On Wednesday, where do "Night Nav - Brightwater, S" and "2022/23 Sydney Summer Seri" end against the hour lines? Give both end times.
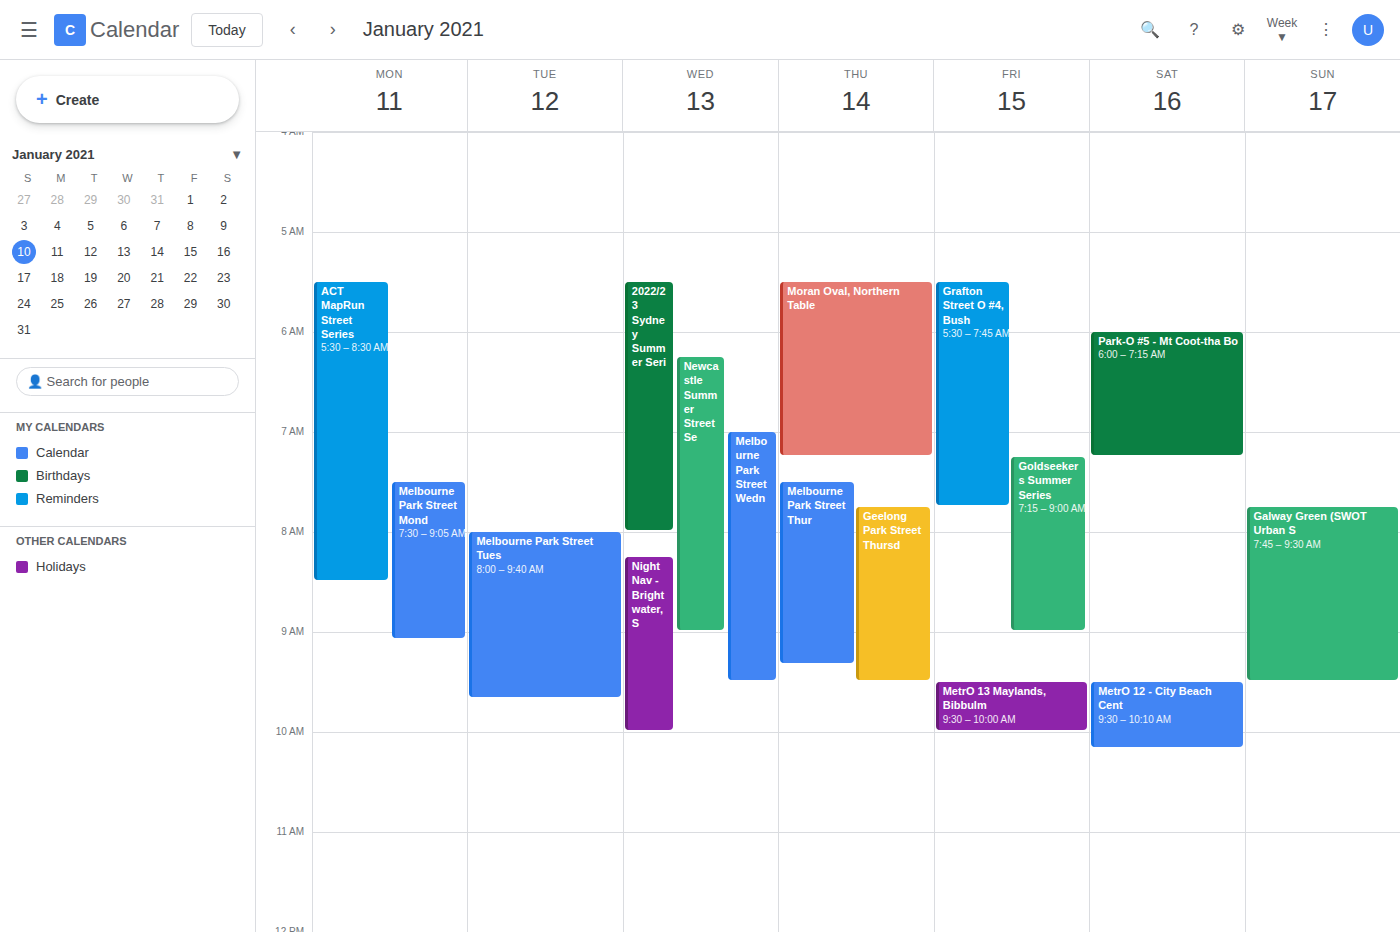
"Night Nav - Brightwater, S": 10:00 AM, exactly on the 10 AM line. "2022/23 Sydney Summer Seri": 8:00 AM, exactly on the 8 AM line.